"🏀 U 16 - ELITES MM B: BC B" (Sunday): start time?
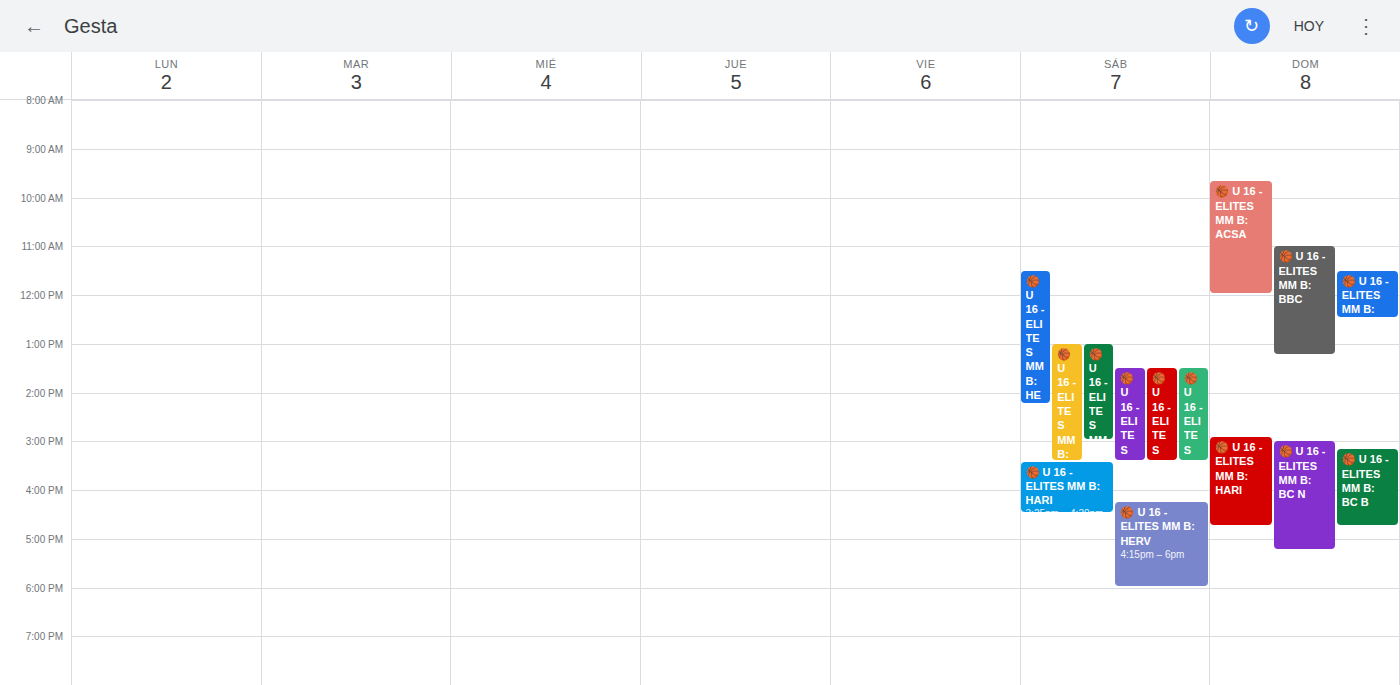
3:10 PM